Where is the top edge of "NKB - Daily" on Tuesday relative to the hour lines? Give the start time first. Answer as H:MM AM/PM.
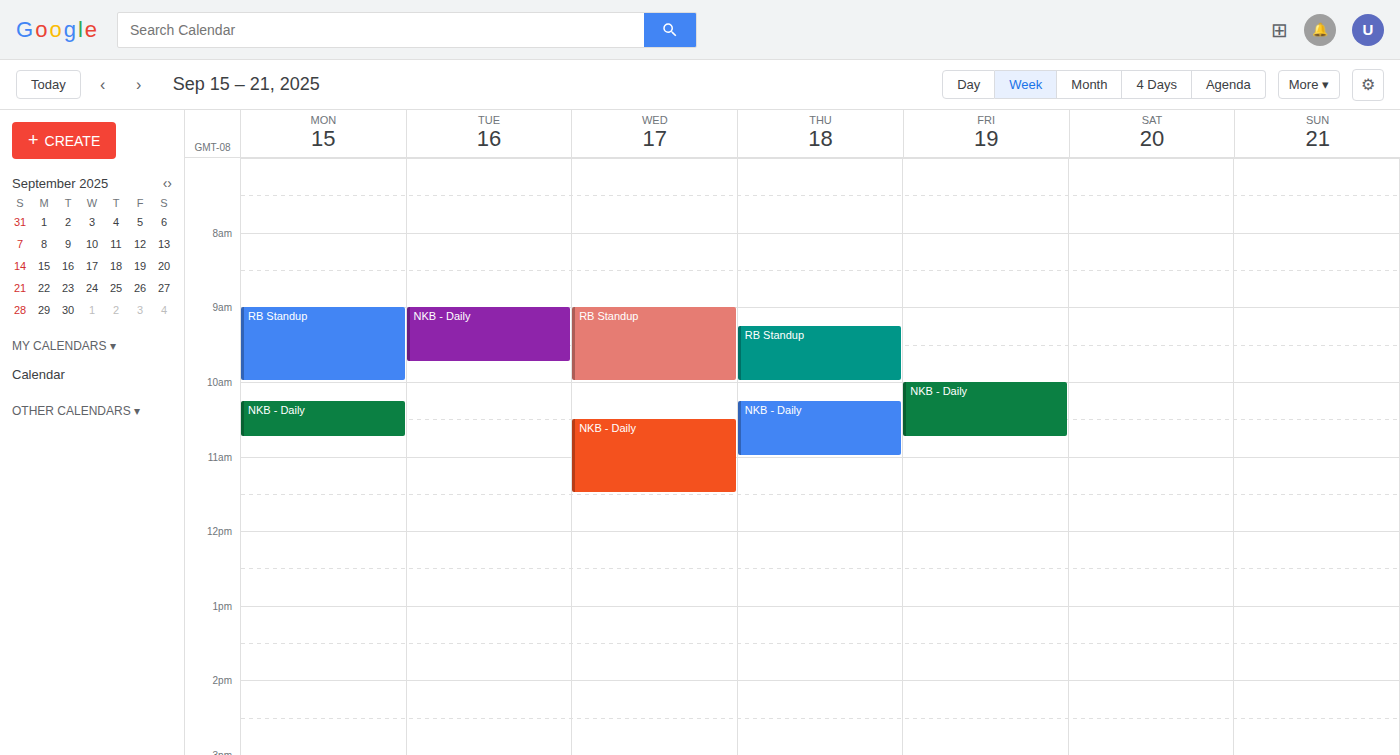
9:00 AM -- exactly on the 9 AM line.